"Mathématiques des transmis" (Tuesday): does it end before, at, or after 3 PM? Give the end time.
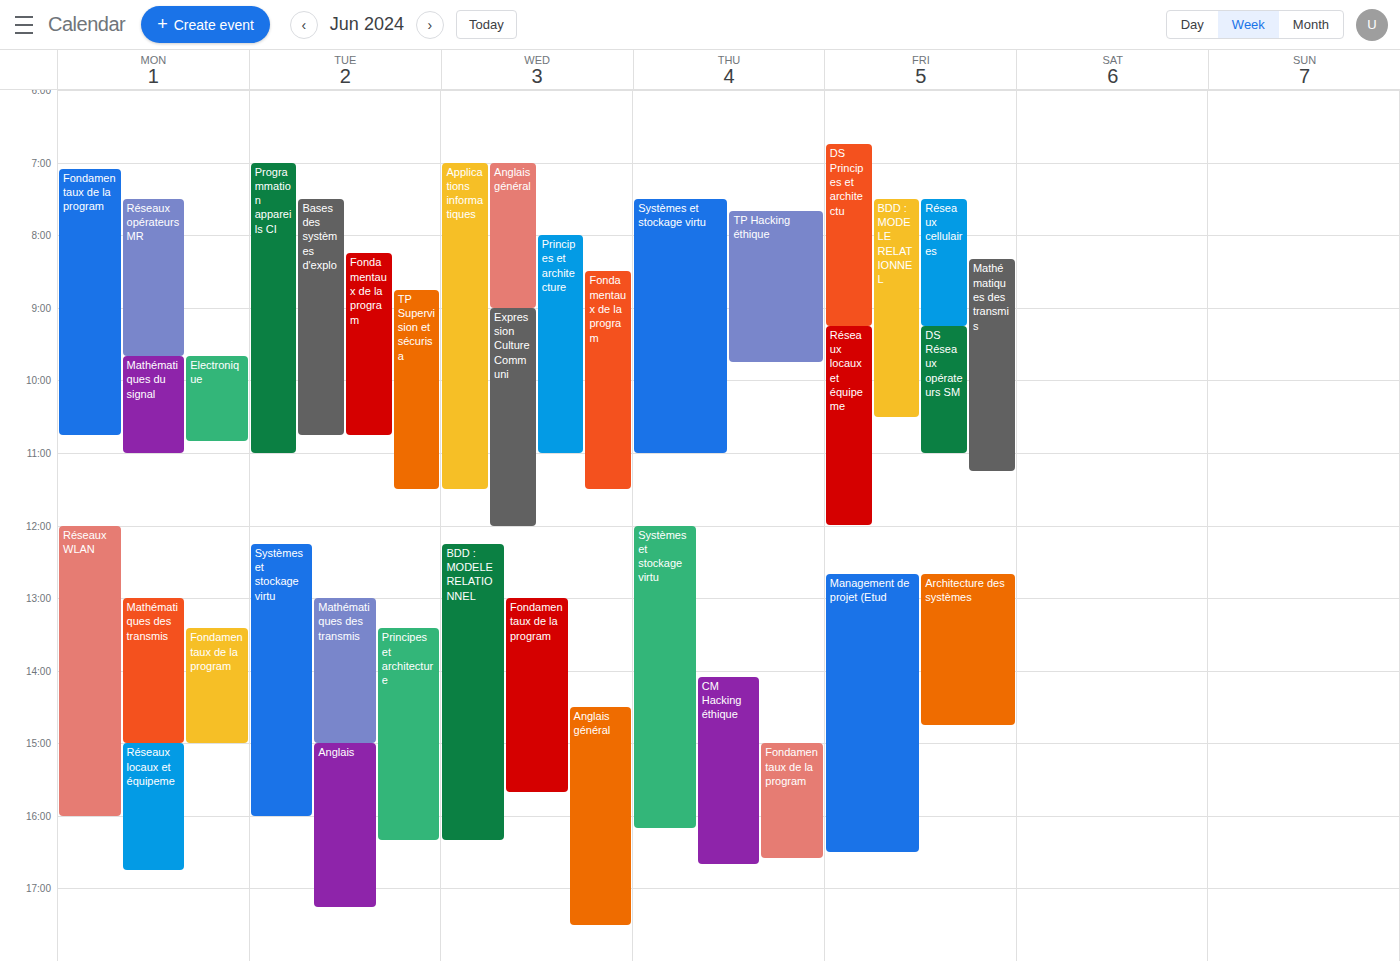
3:00 PM -- exactly at 3 PM, on the 3 PM line.